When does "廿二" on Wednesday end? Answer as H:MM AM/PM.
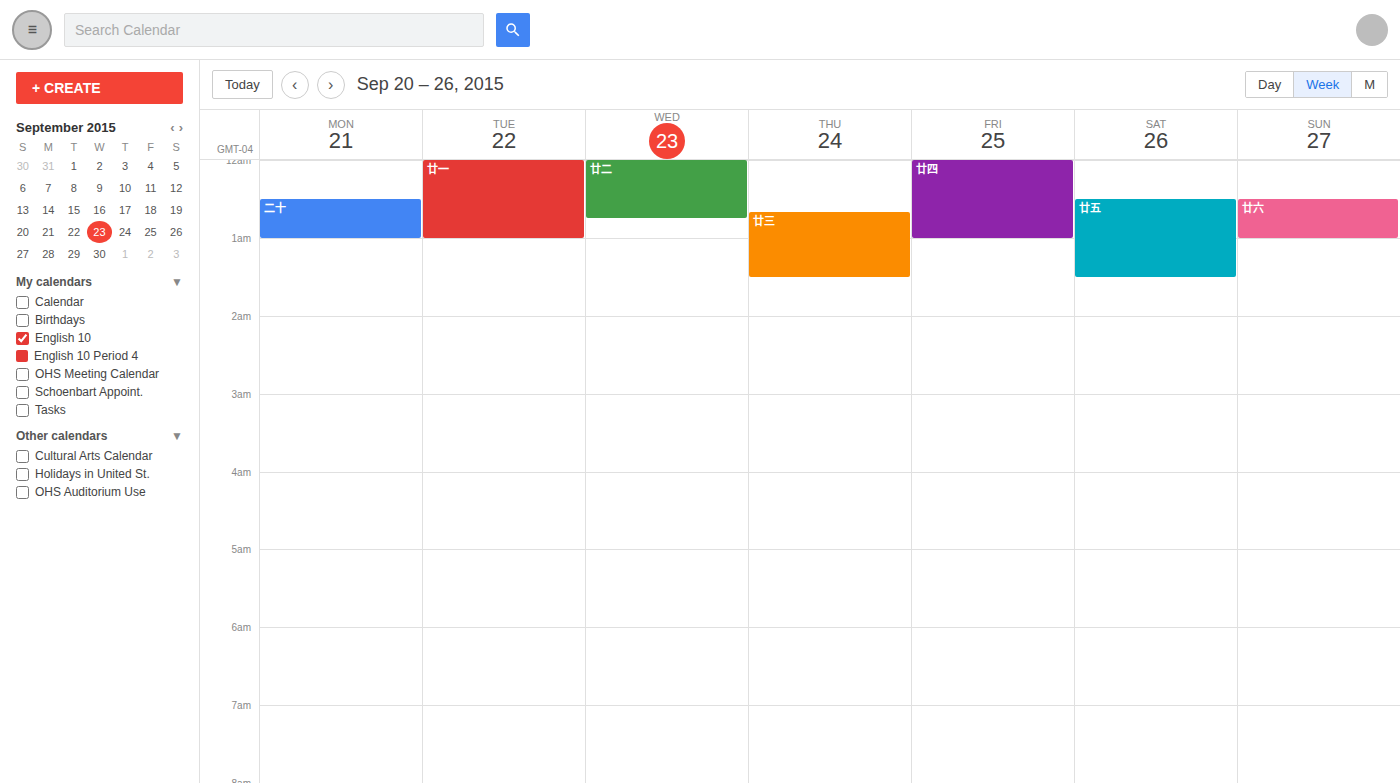
12:45 AM